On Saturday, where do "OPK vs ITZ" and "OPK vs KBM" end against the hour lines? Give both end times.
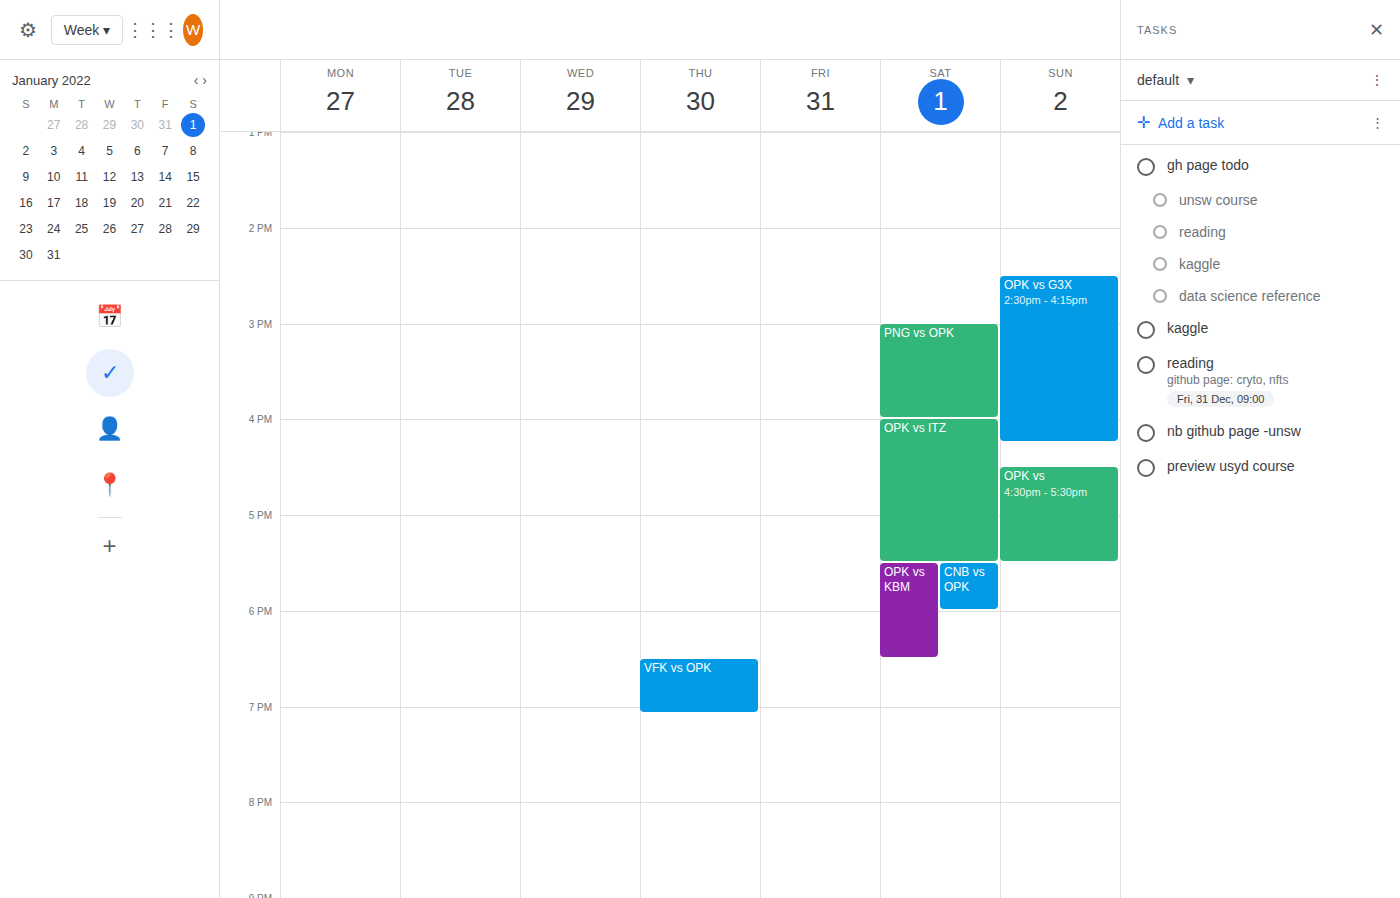
"OPK vs ITZ": 5:30 PM, halfway between the 5 PM and 6 PM lines. "OPK vs KBM": 6:30 PM, halfway between the 6 PM and 7 PM lines.